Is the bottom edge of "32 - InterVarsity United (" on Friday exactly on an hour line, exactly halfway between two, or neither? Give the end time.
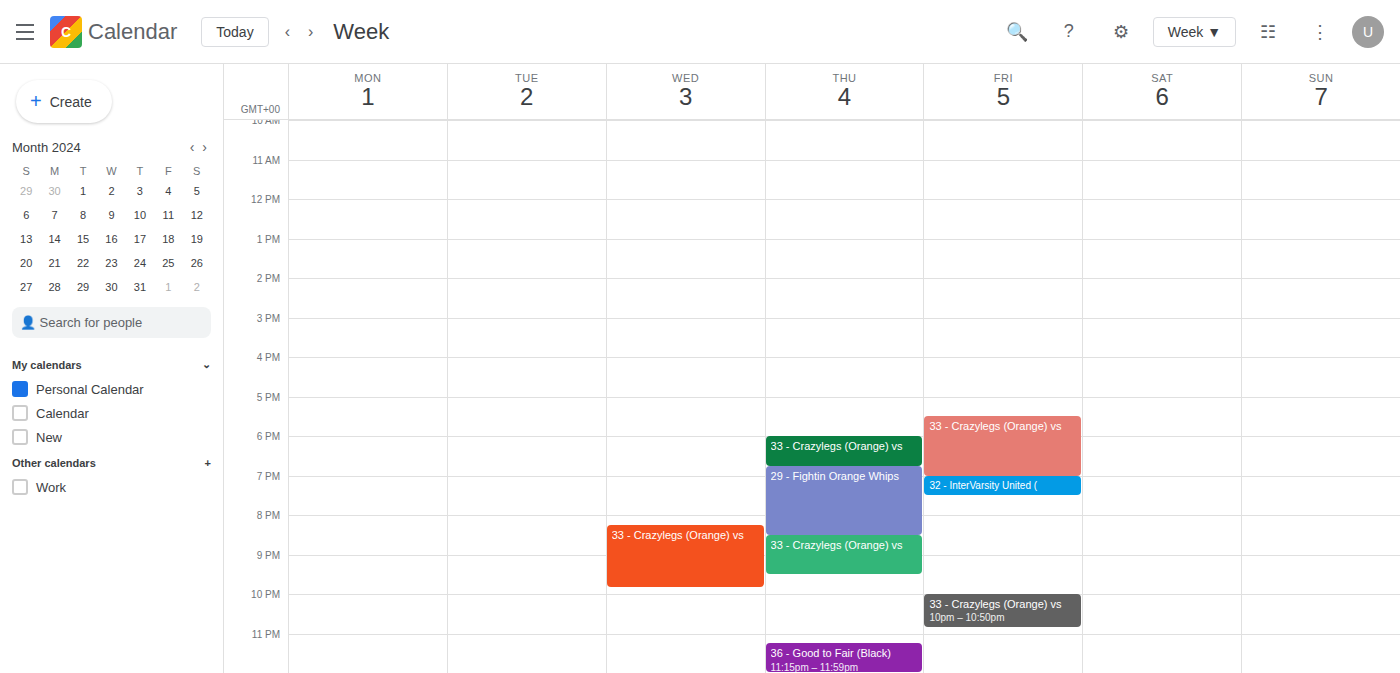
7:30 PM -- halfway between the 7 PM and 8 PM lines.